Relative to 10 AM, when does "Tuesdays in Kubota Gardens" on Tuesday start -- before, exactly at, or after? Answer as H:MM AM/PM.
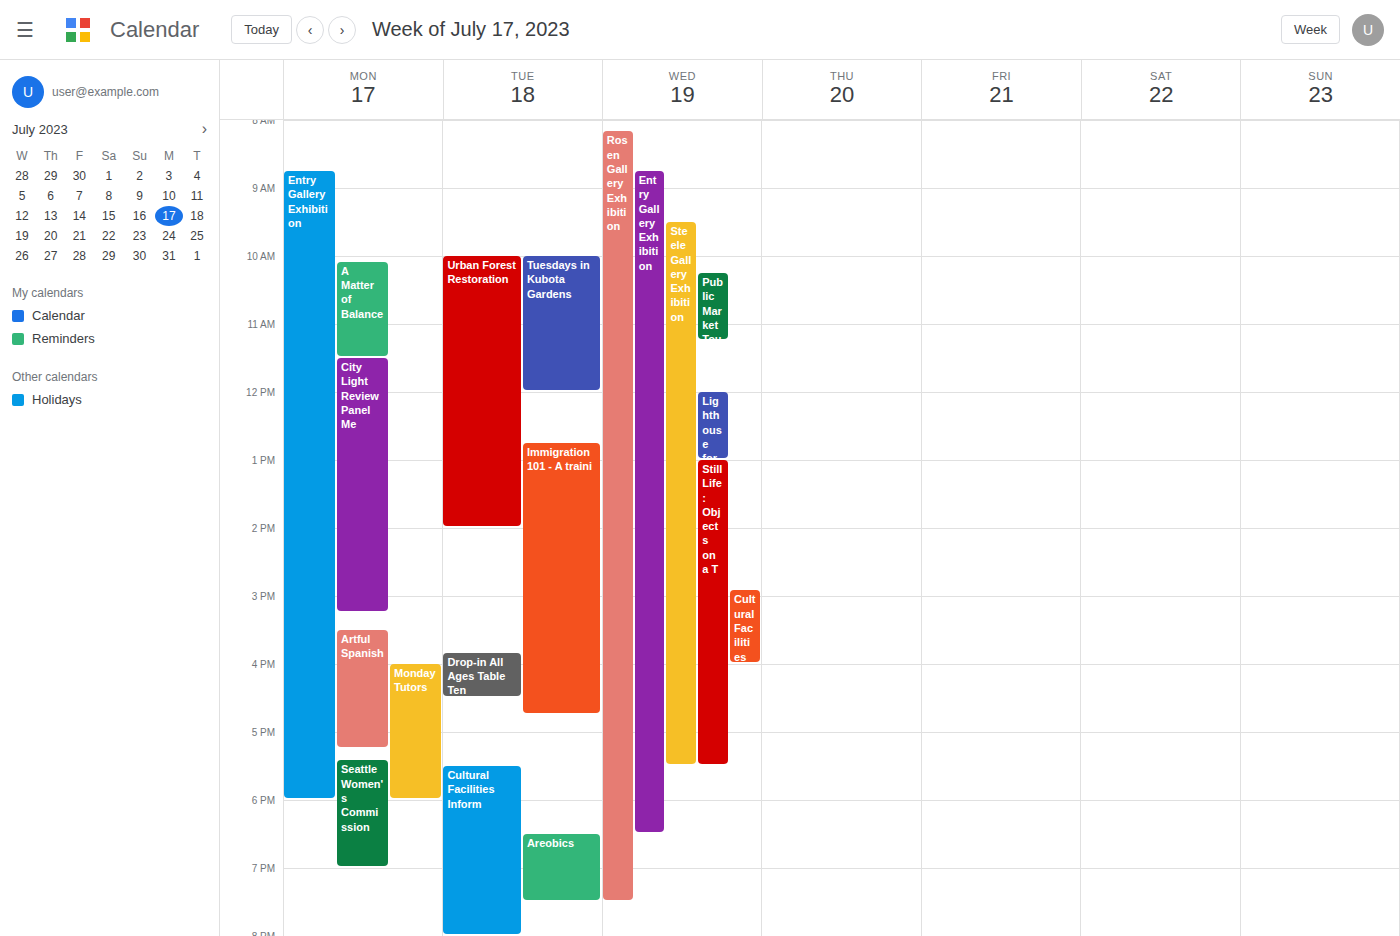
10:00 AM -- exactly at 10 AM, on the 10 AM line.